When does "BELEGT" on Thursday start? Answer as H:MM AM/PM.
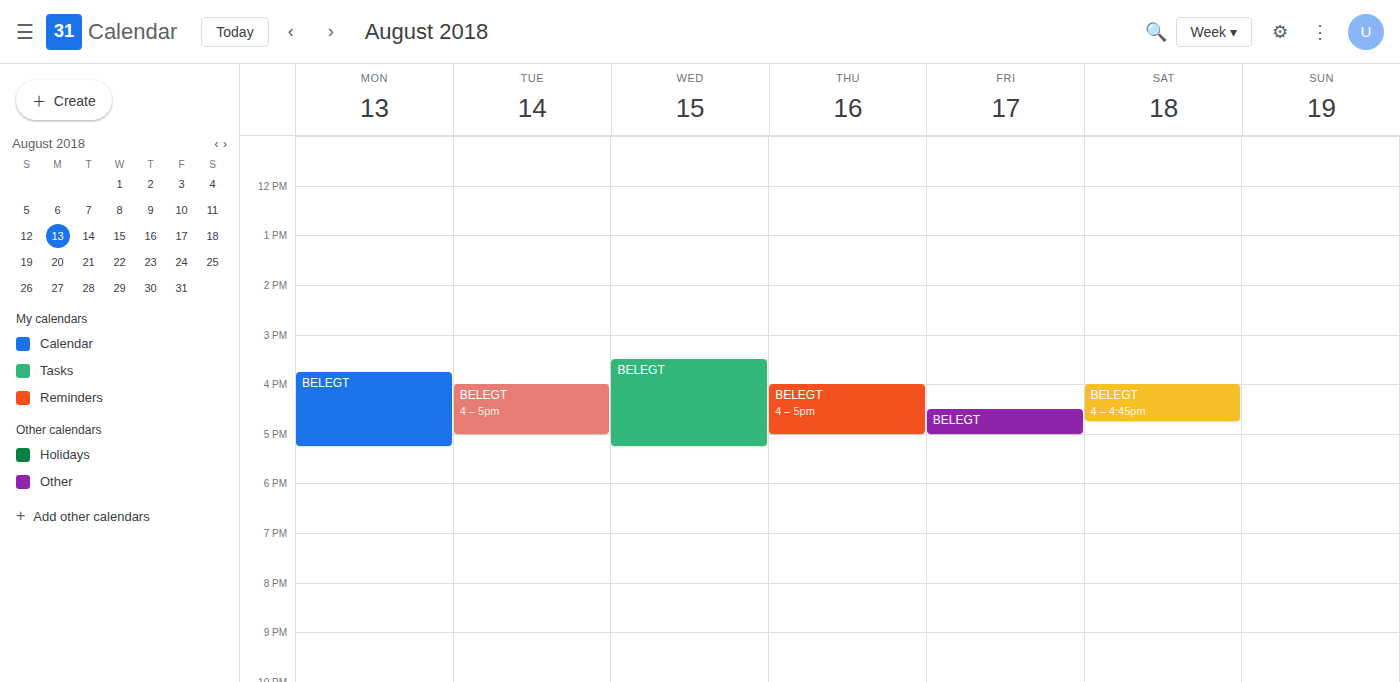
4:00 PM